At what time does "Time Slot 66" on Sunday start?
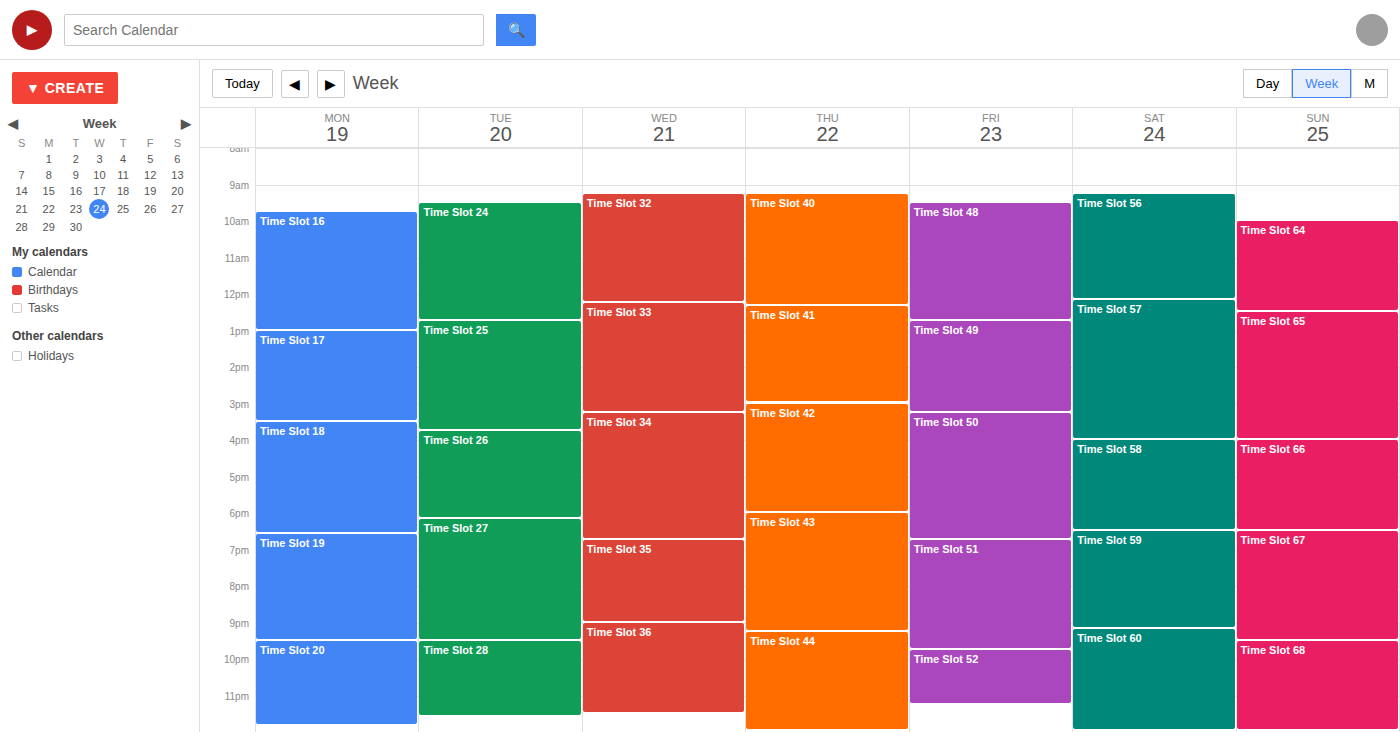
4:00 PM